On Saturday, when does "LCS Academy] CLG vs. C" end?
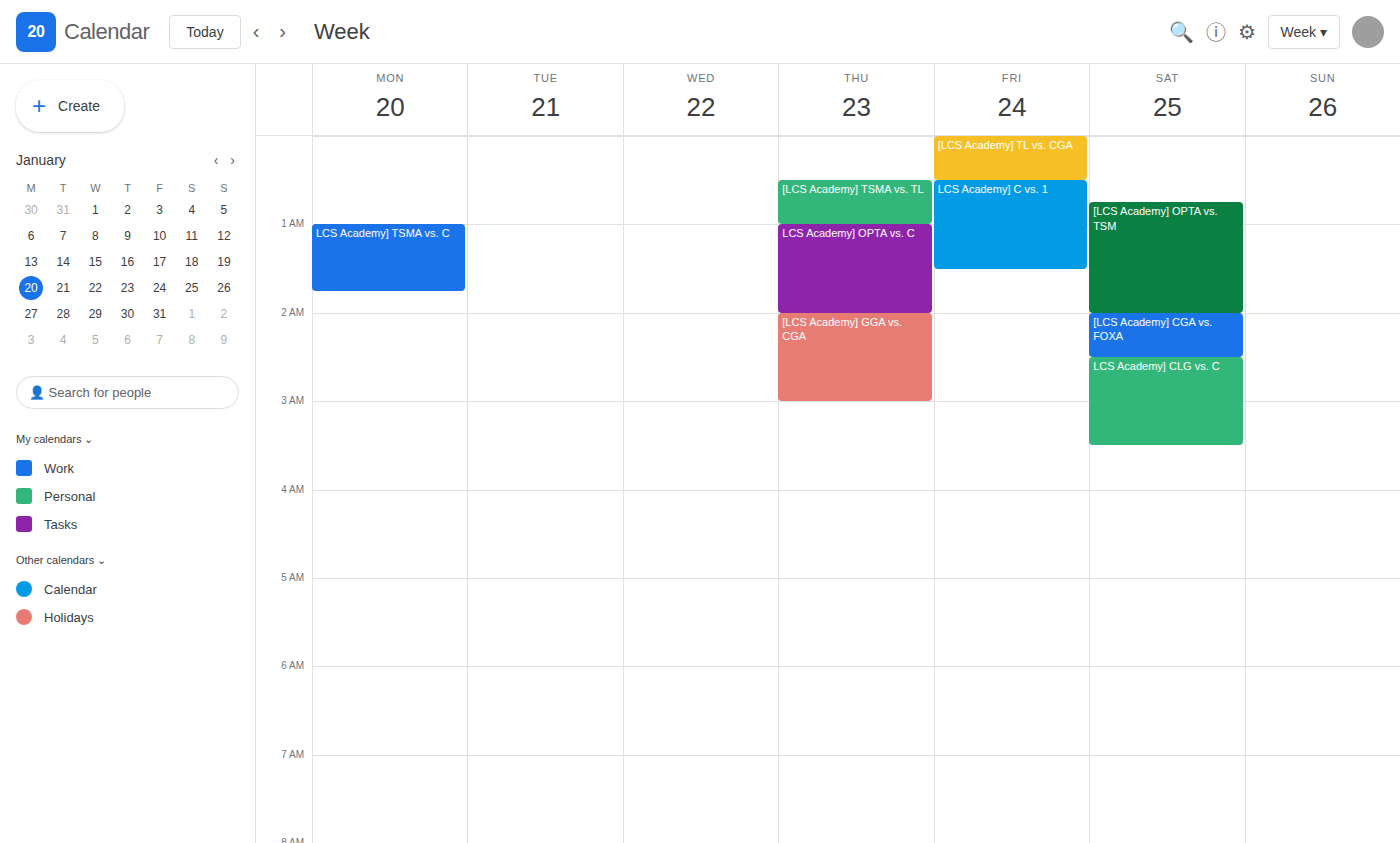
3:30 AM